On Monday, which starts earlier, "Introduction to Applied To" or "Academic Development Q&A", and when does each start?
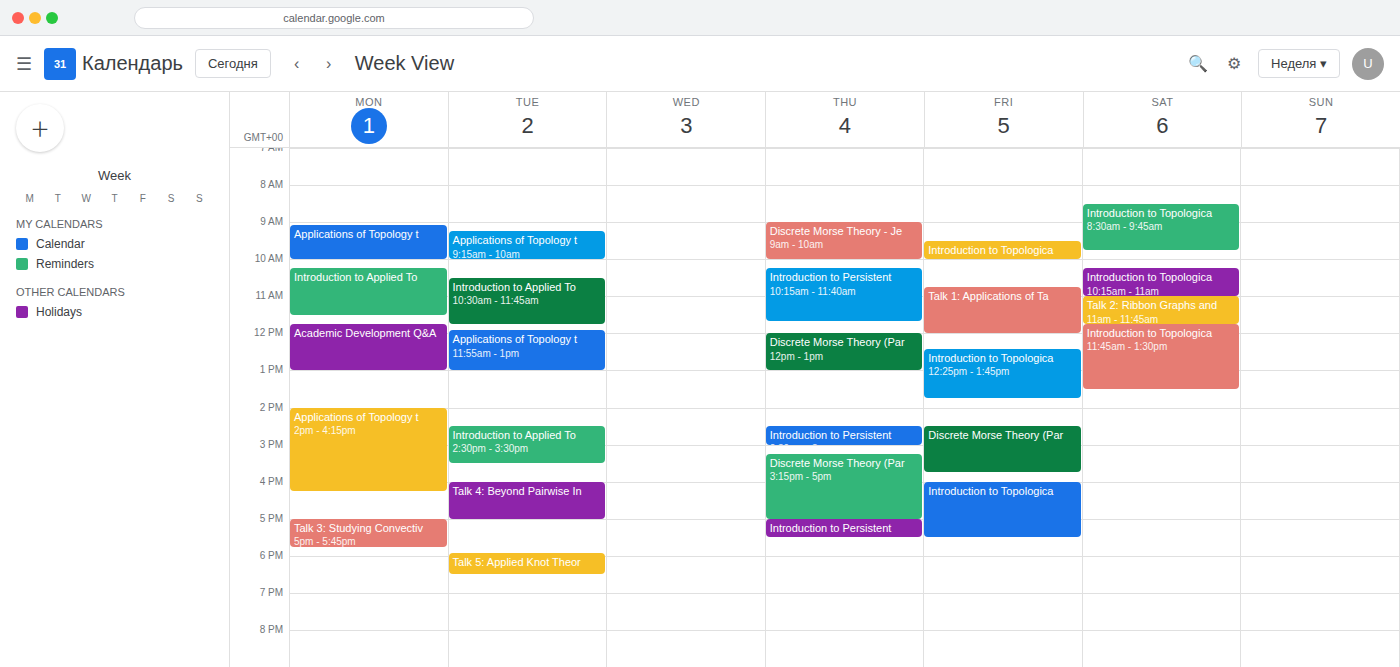
"Introduction to Applied To" 10:15 AM; "Academic Development Q&A" 11:45 AM.